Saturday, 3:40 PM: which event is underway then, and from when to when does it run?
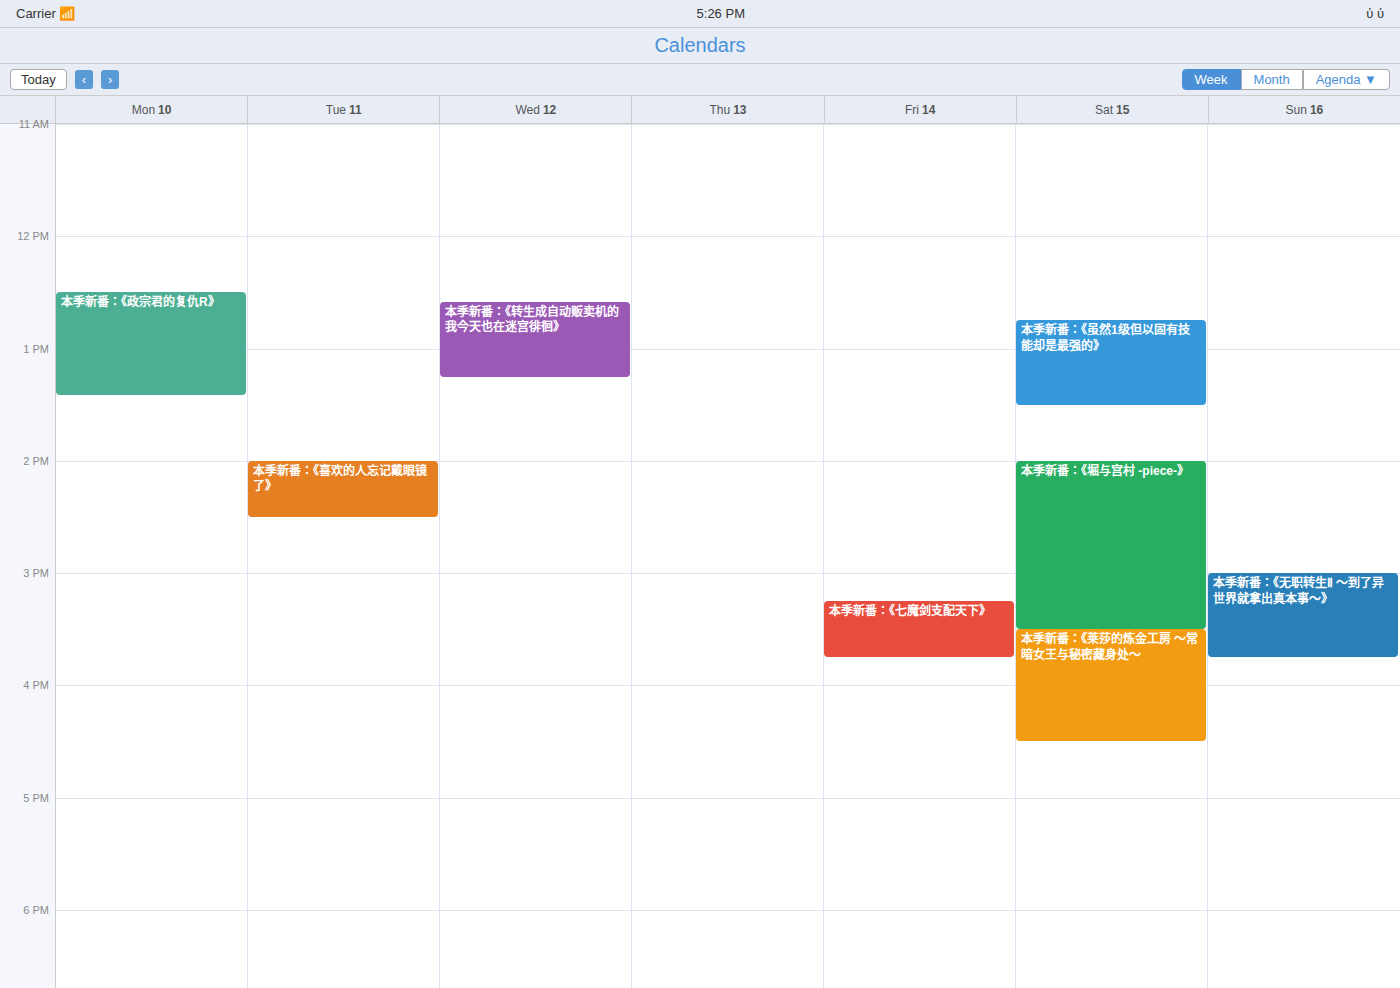
"本季新番：《莱莎的炼金工房 ～常暗女王与秘密藏身处～", 3:30 PM to 4:30 PM